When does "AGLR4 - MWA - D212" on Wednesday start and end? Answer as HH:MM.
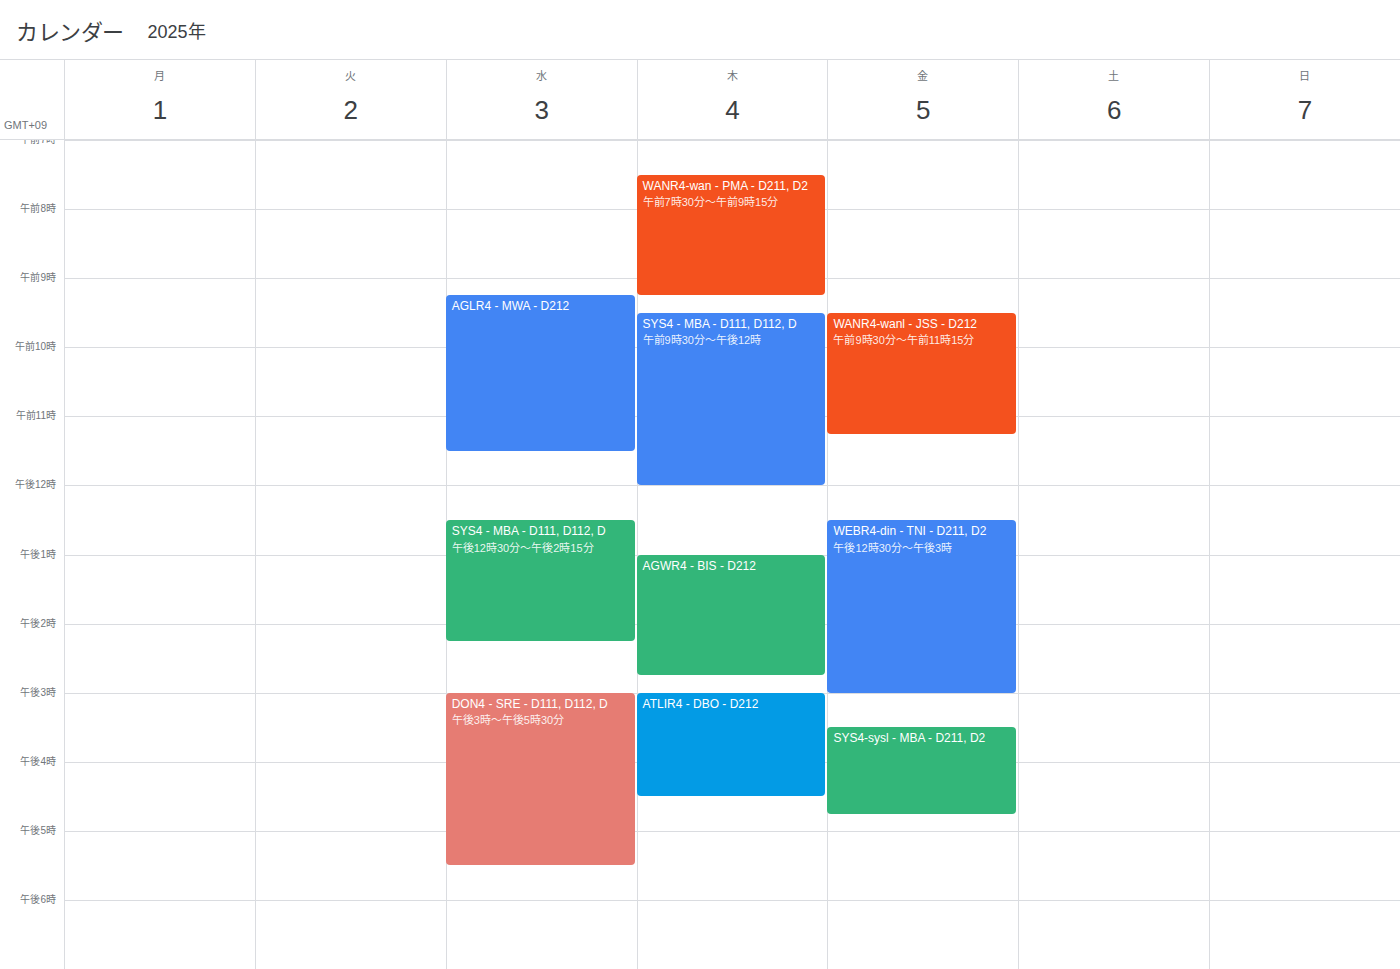
09:15 to 11:30